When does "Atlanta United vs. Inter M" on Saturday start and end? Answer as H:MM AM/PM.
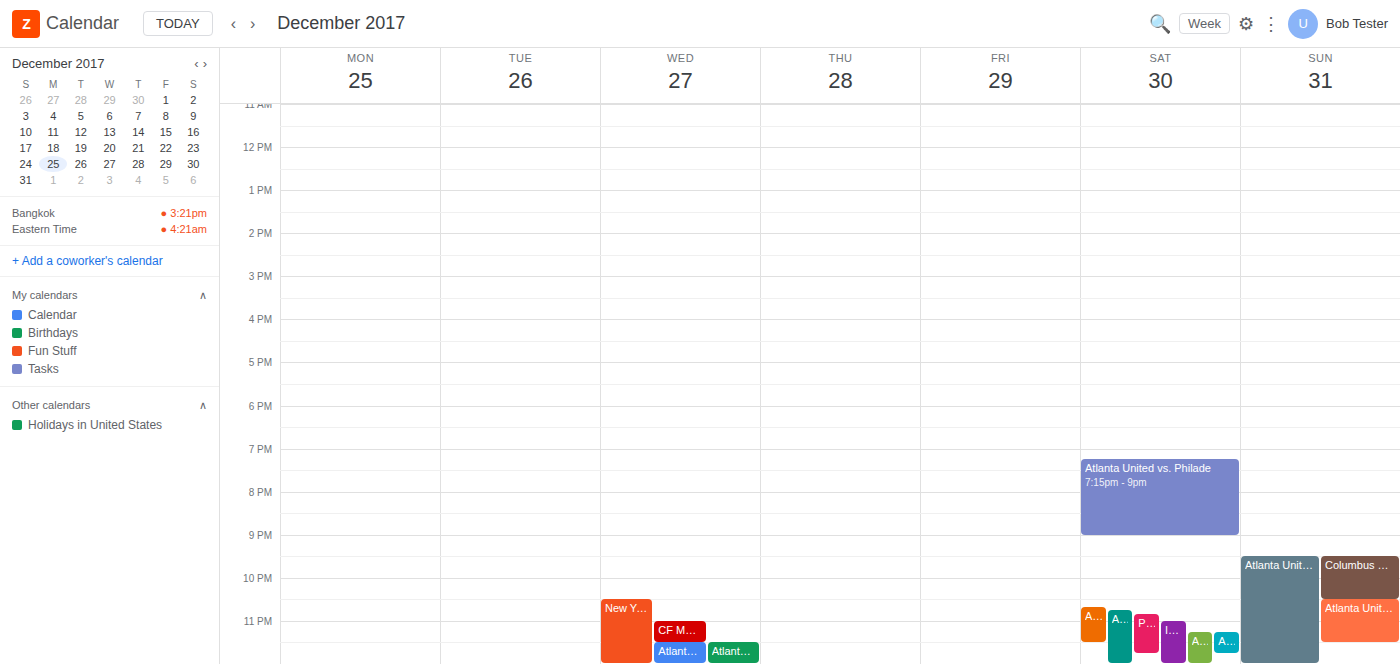
11:15 PM to 11:45 PM